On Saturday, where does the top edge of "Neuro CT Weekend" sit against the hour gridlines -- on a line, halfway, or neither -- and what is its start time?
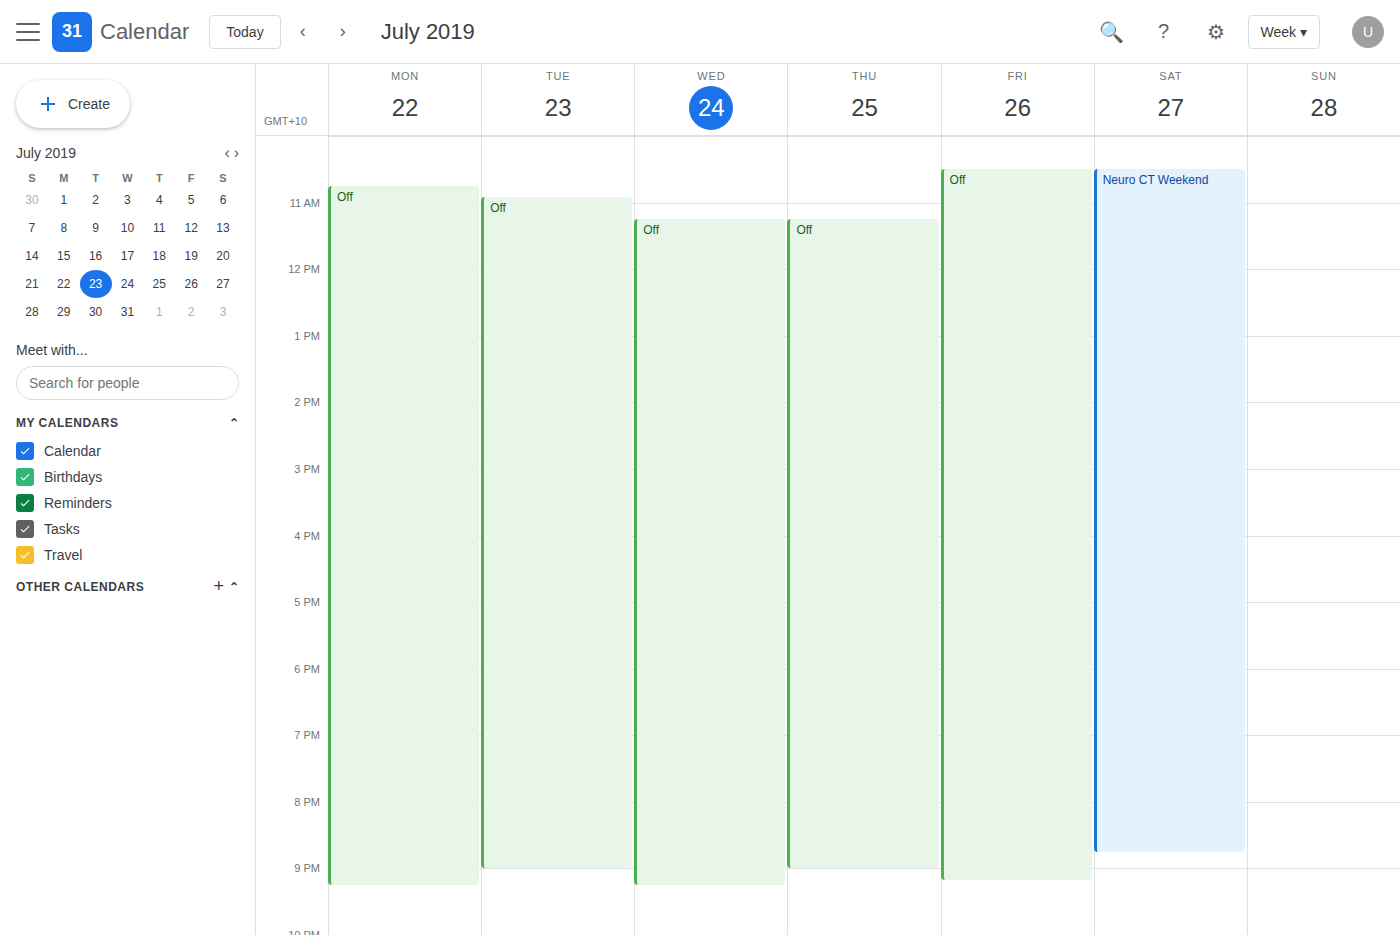
10:30 AM -- halfway between the 10 AM and 11 AM lines.